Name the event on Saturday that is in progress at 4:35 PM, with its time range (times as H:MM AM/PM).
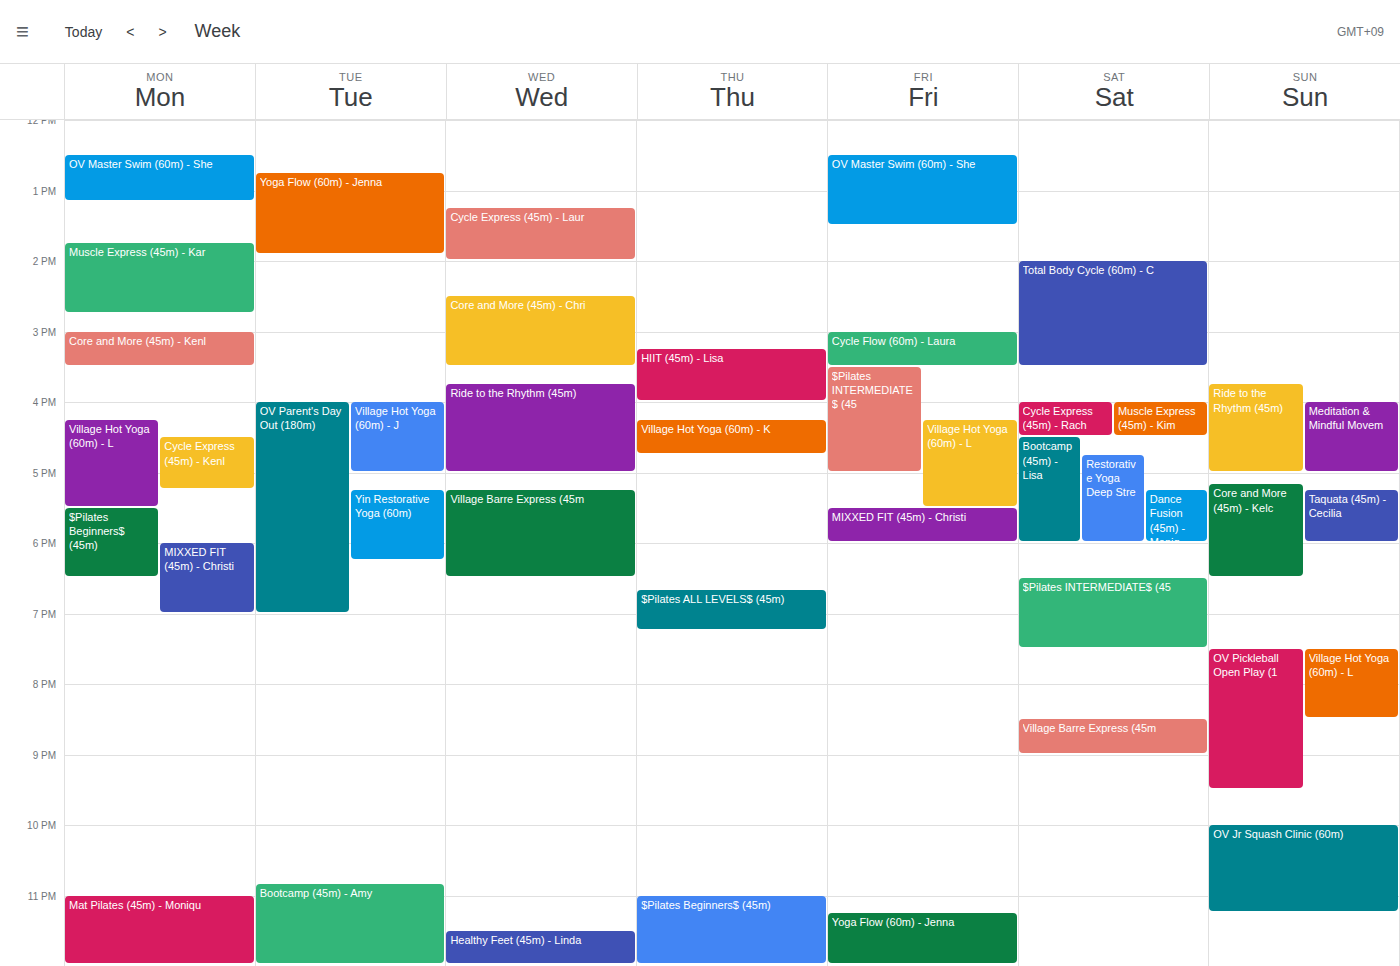
"Bootcamp (45m) - Lisa", 4:30 PM to 6:00 PM